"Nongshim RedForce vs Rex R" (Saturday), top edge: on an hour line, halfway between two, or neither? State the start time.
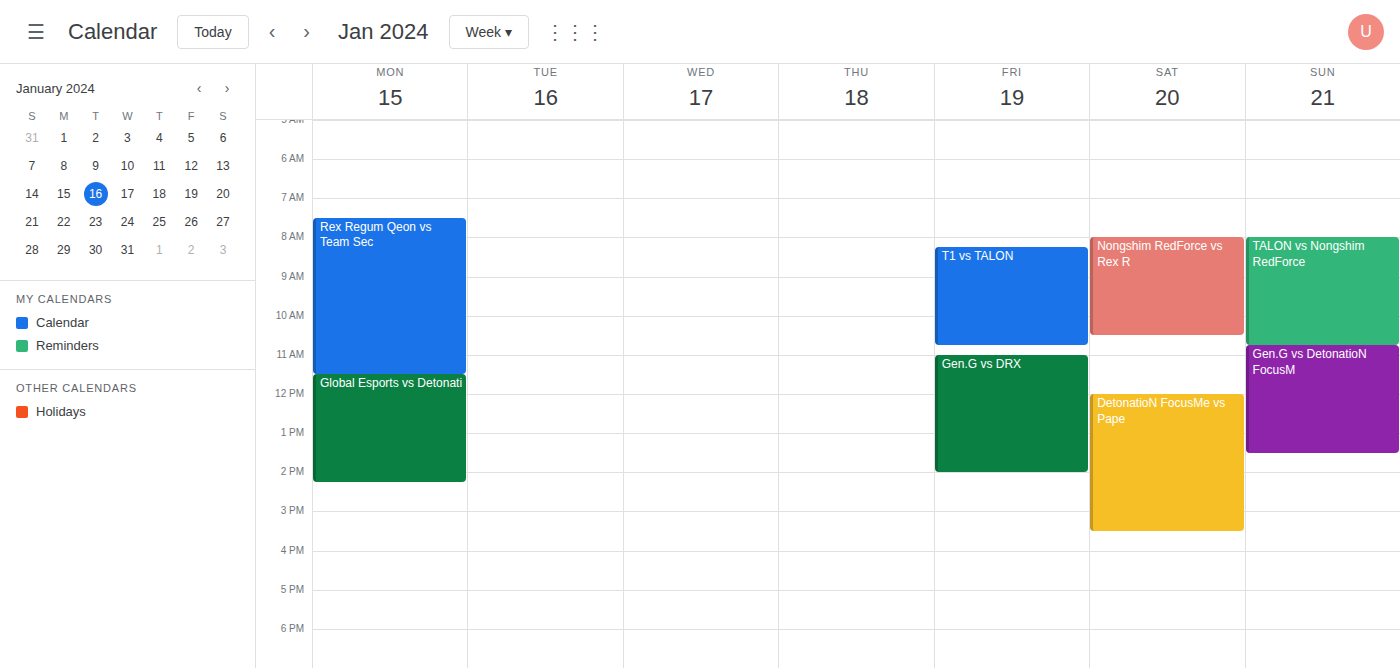
8:00 AM -- exactly on the 8 AM line.